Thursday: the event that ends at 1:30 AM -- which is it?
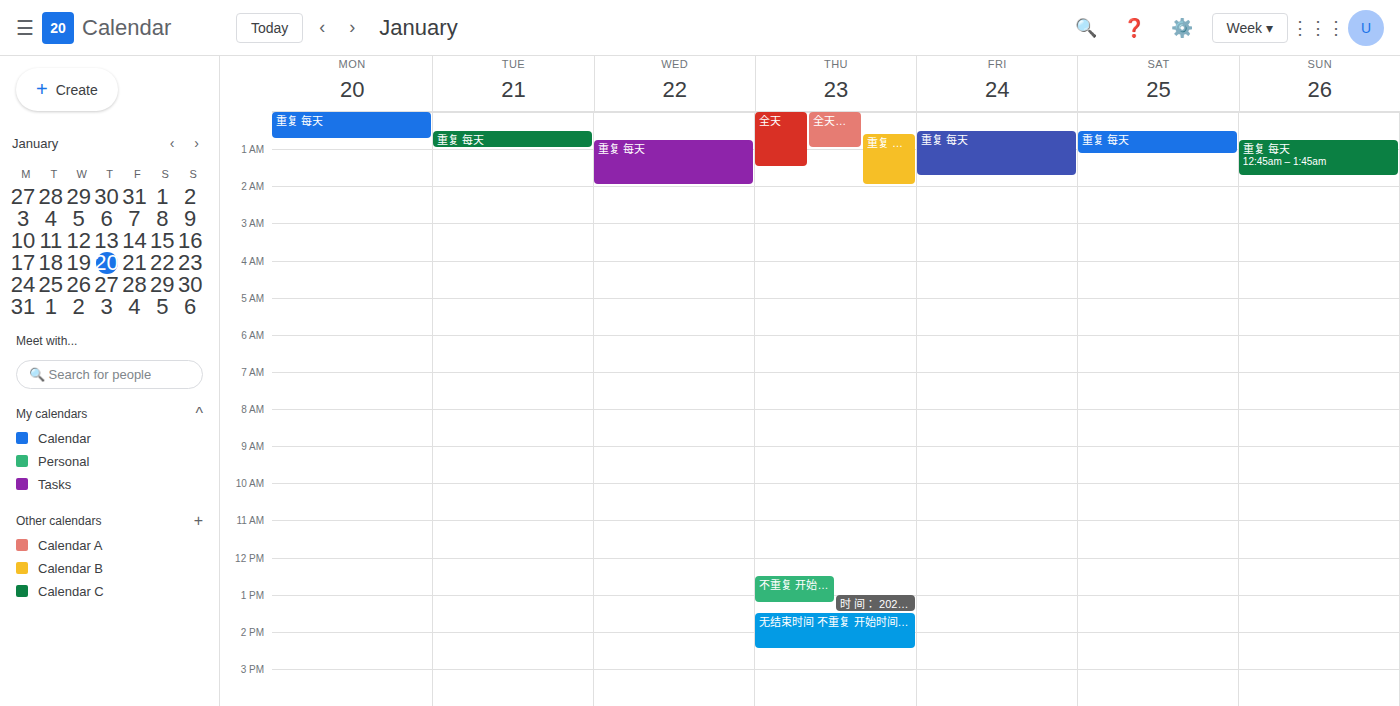
"全天"